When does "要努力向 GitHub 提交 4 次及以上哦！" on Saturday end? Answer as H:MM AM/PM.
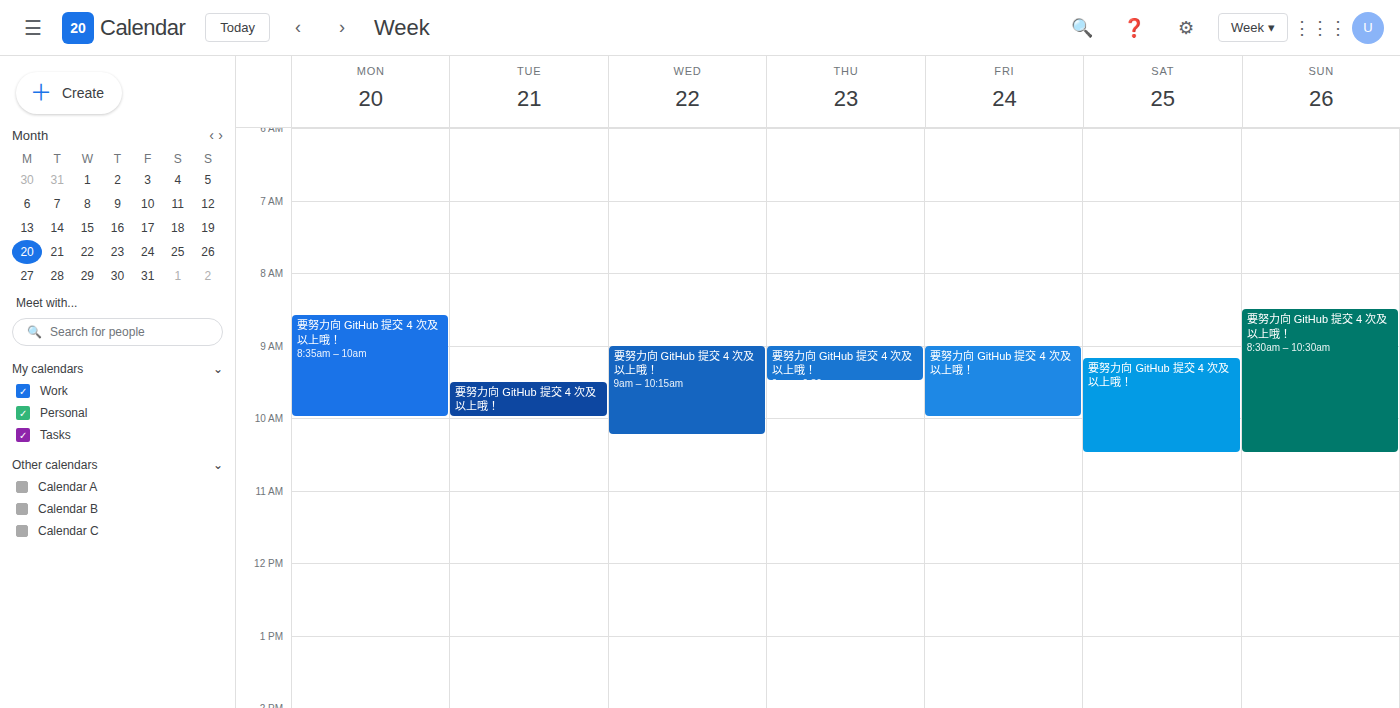
10:30 AM